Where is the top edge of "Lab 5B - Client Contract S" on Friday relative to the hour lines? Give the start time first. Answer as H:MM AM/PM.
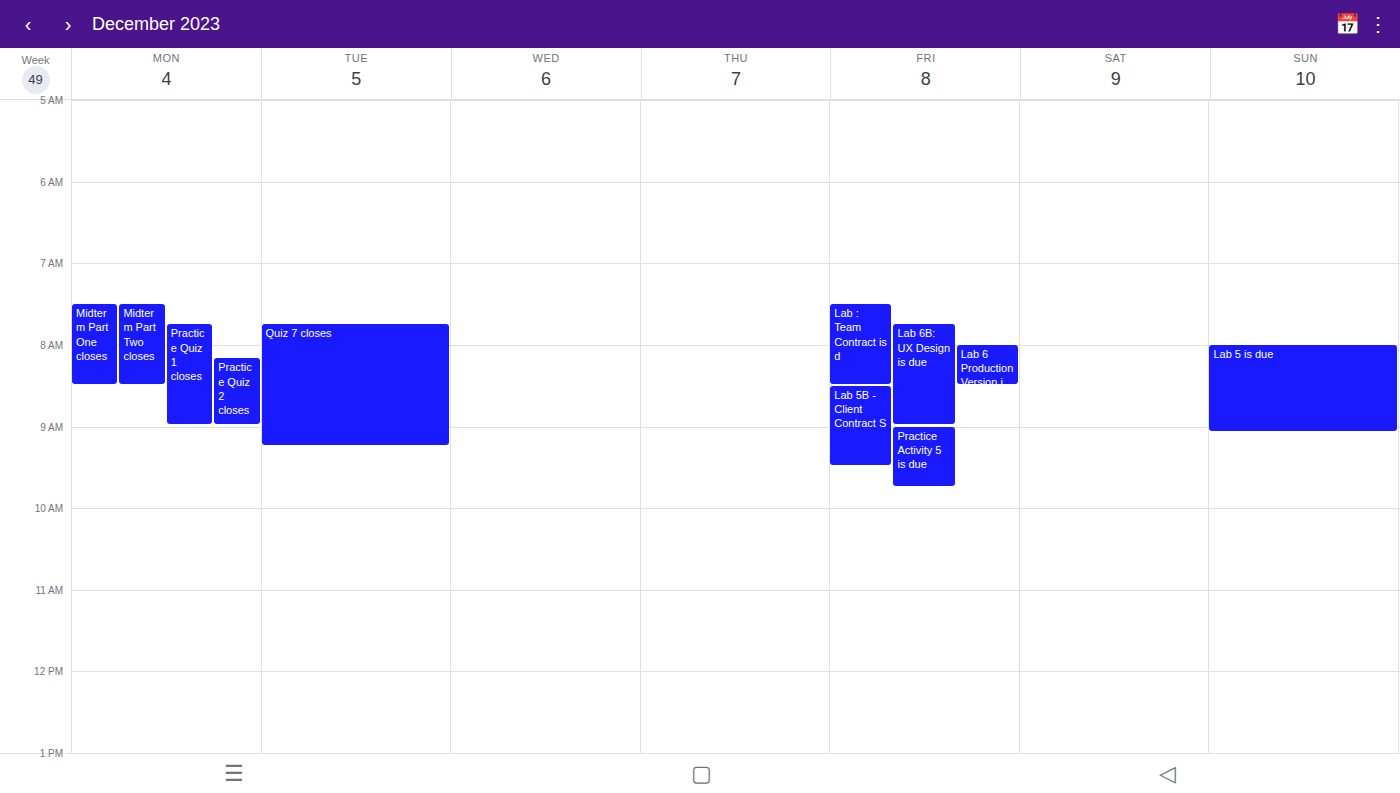
8:30 AM -- halfway between the 8 AM and 9 AM lines.